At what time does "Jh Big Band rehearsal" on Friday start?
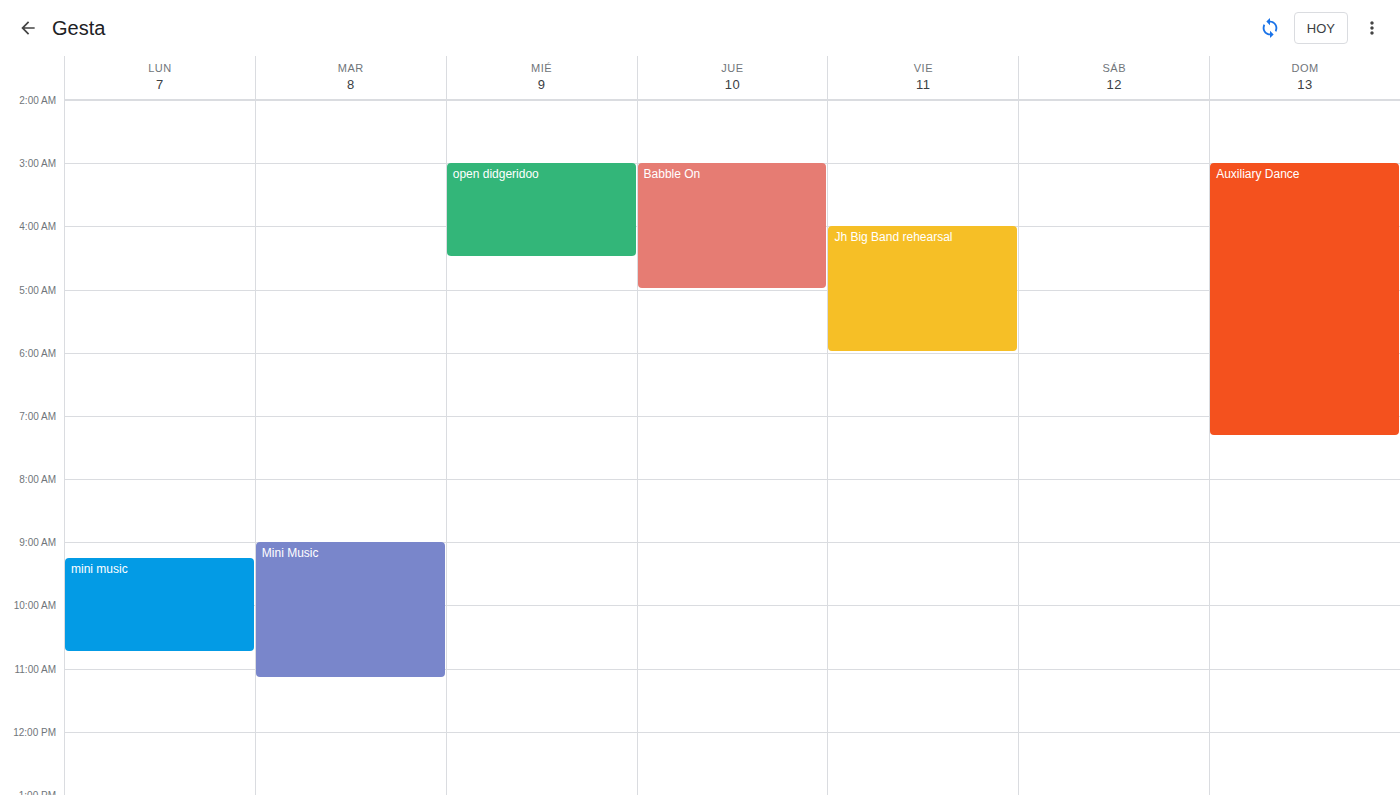
4:00 AM